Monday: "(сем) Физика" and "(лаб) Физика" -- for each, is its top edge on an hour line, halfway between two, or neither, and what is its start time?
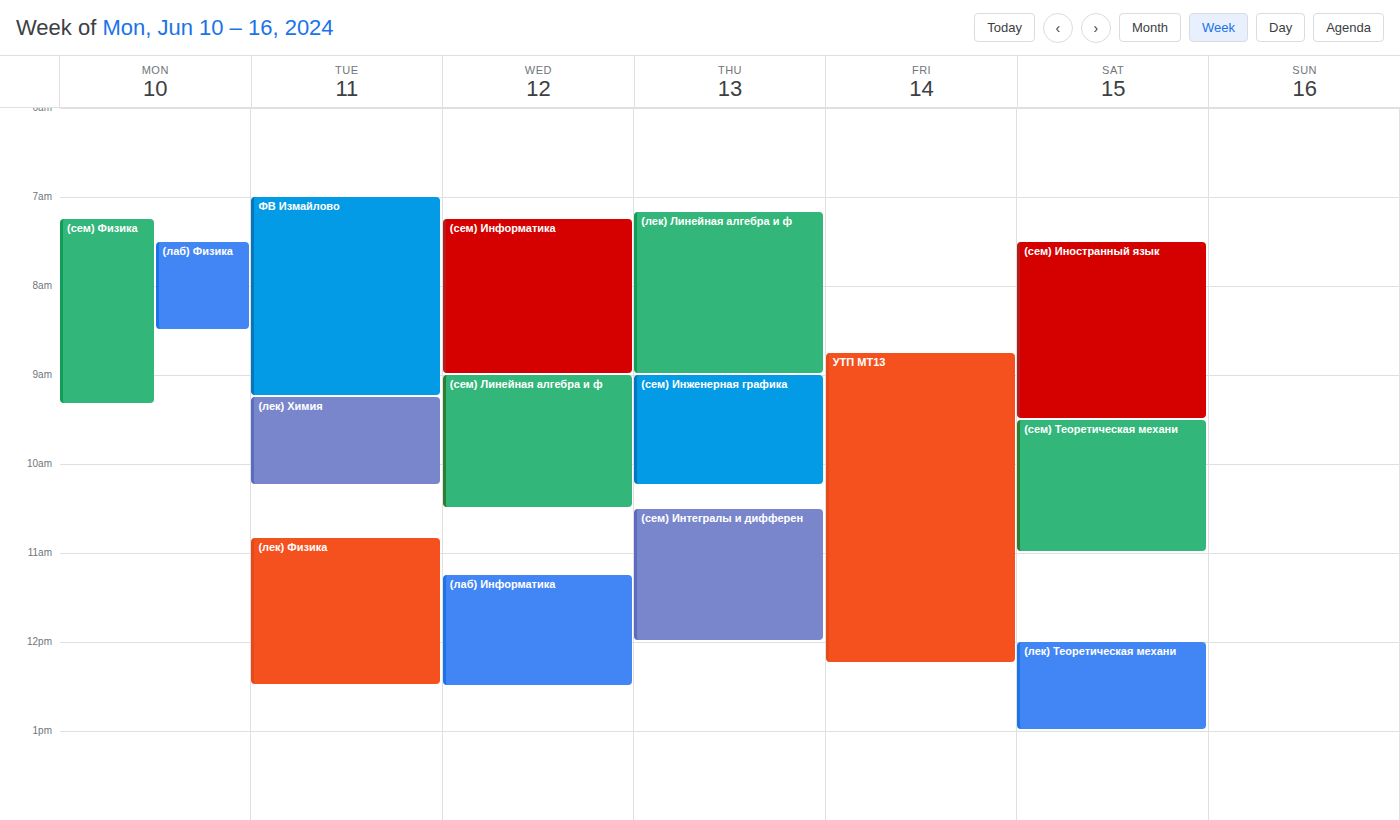
"(сем) Физика": 07:15, neither: a quarter of the way from the 07:00 line to the 08:00 line. "(лаб) Физика": 07:30, halfway between the 07:00 and 08:00 lines.